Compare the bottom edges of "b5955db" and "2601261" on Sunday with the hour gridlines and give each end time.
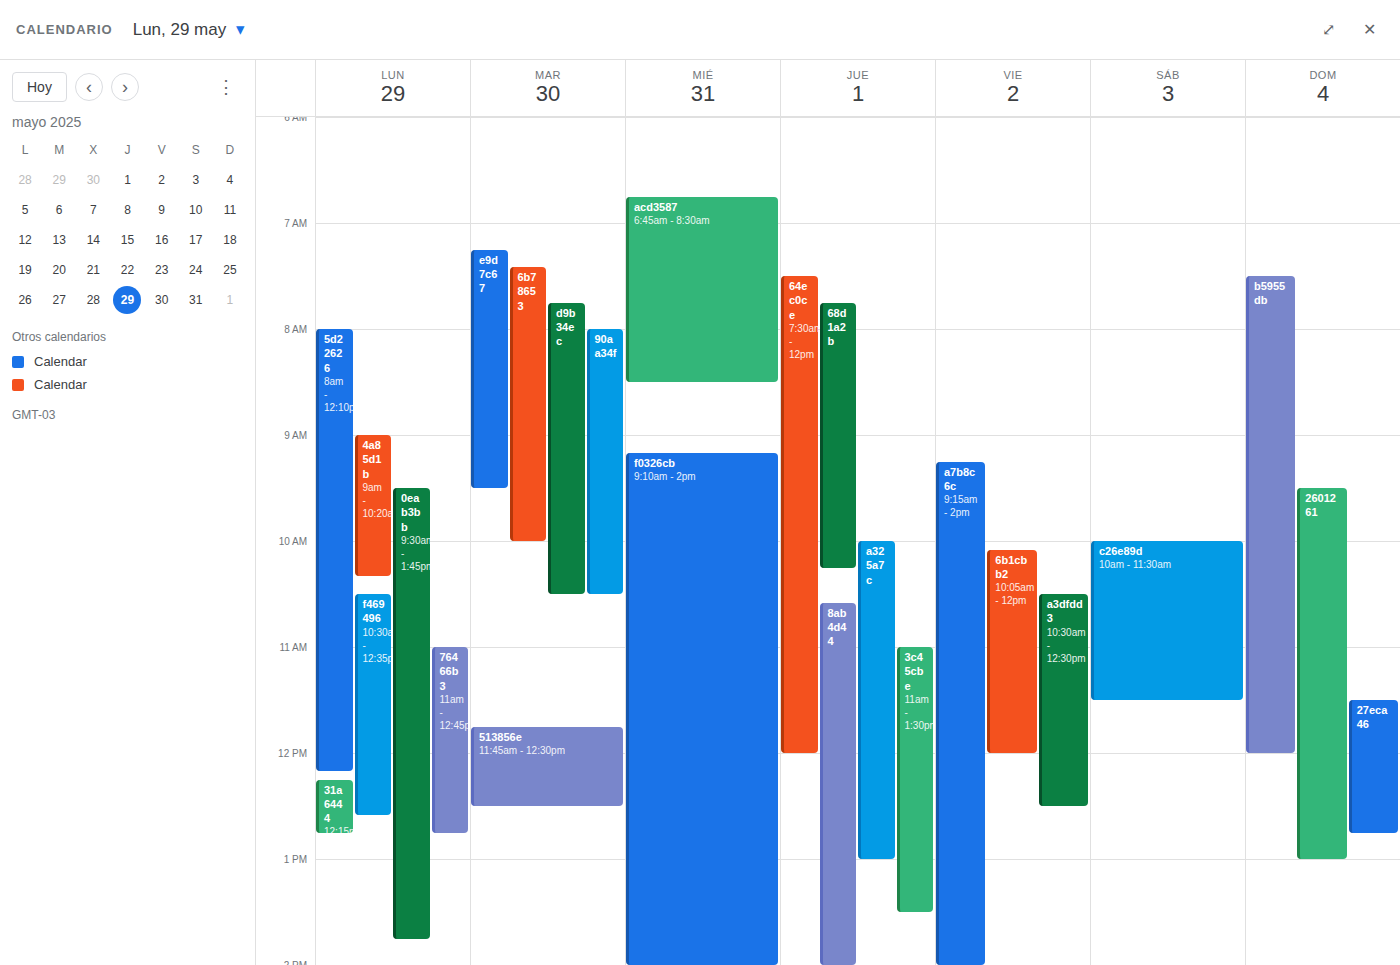
"b5955db": 12:00, exactly on the 12:00 line. "2601261": 13:00, exactly on the 13:00 line.